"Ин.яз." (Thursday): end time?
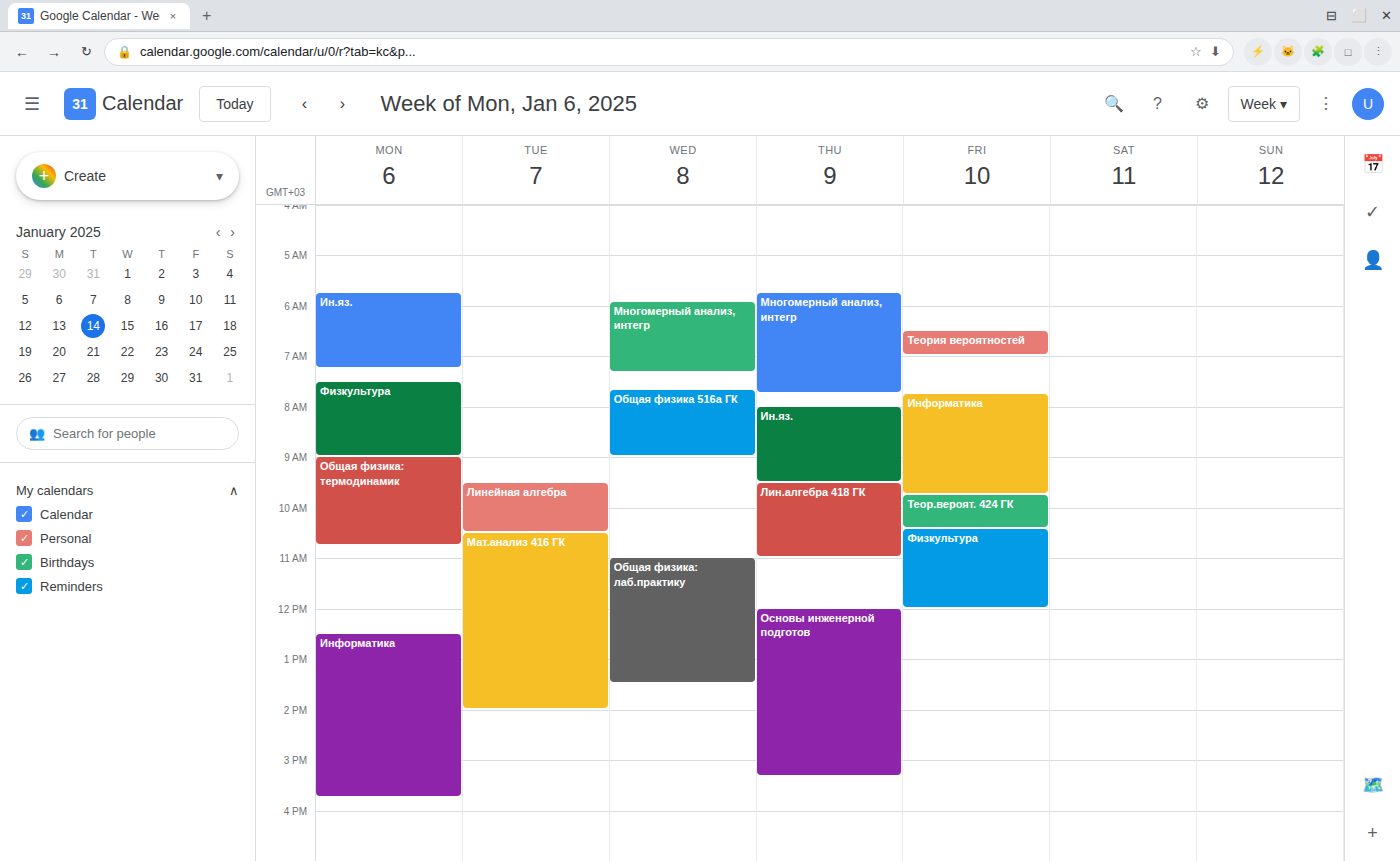
09:30